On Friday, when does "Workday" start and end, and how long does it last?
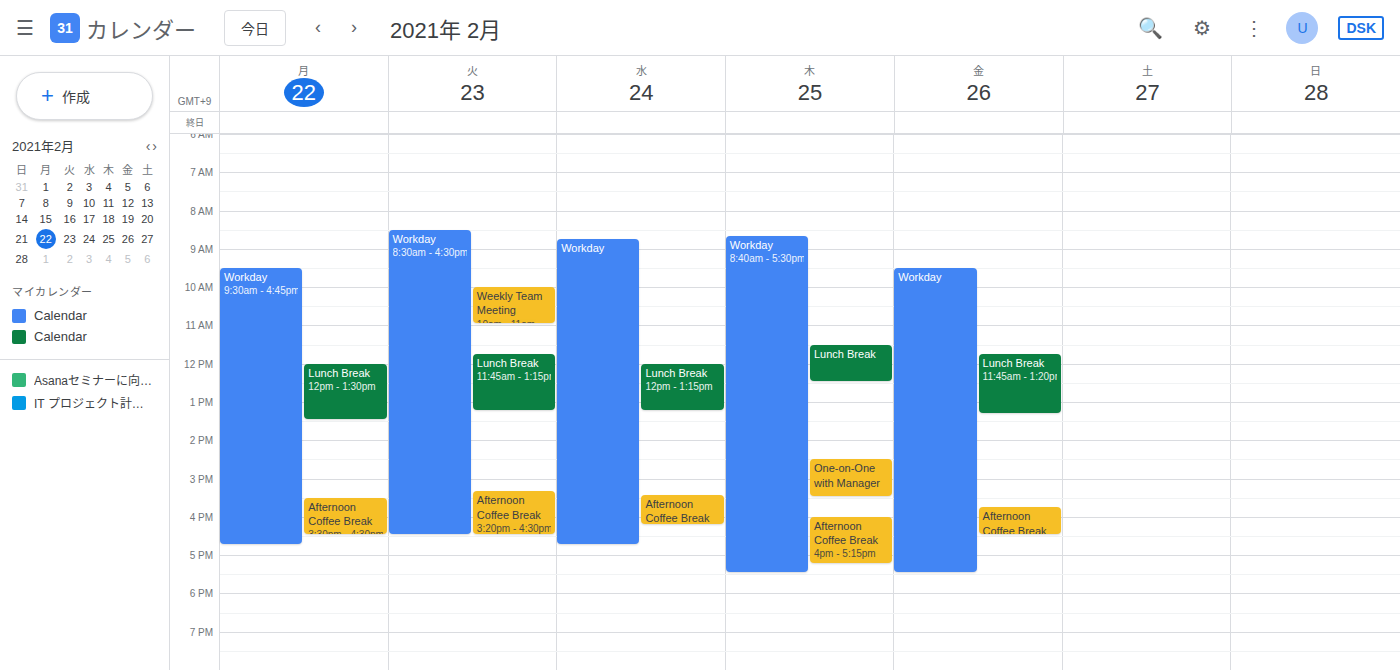
9:30 AM to 5:30 PM, 8 hours